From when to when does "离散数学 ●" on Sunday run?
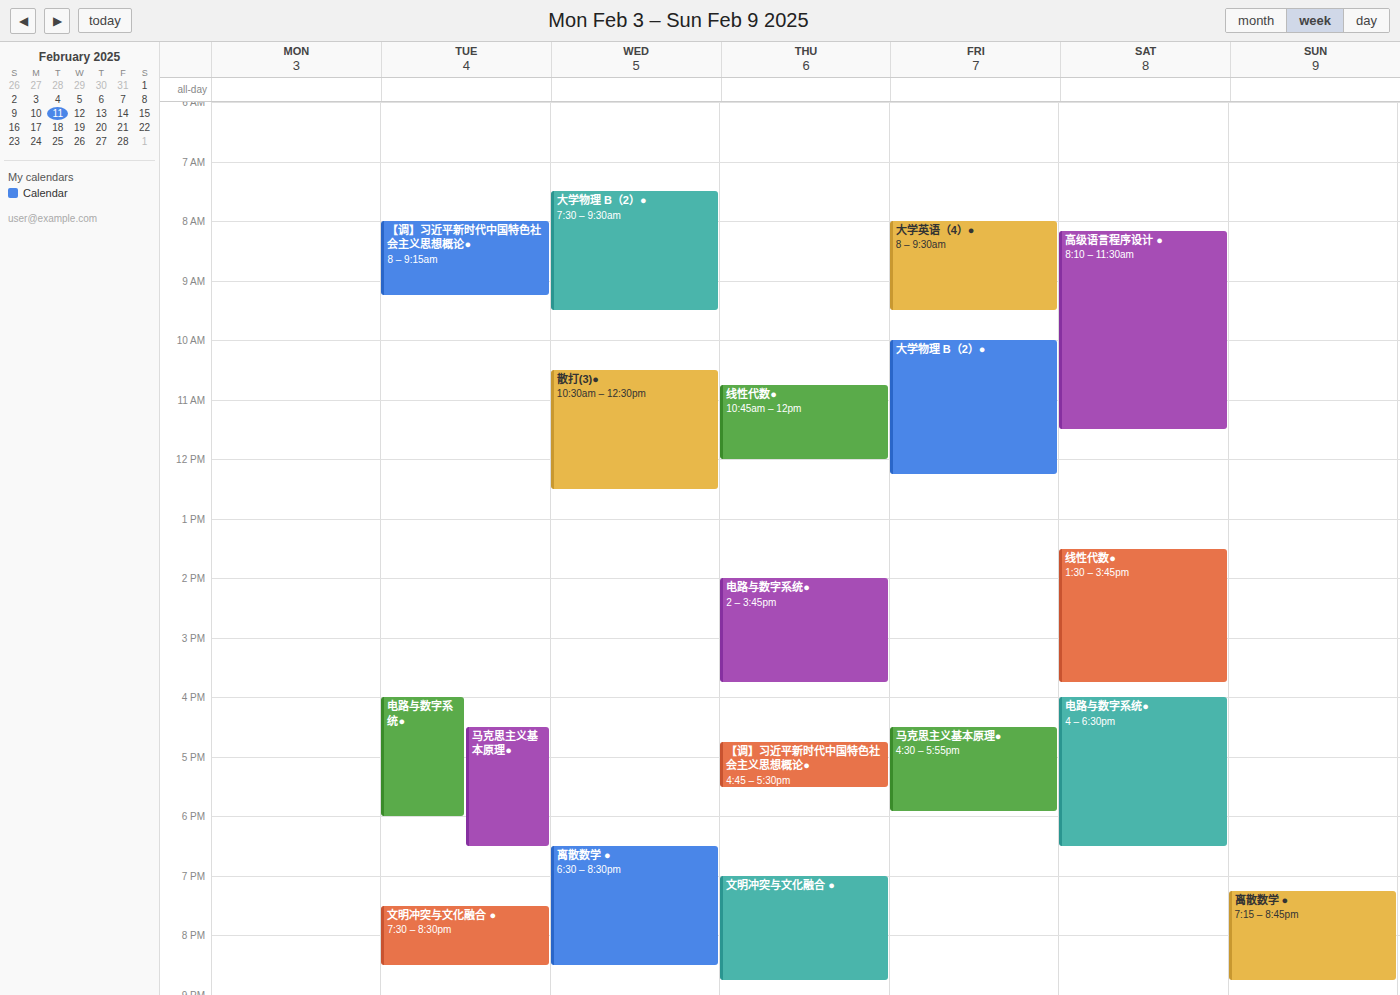
7:15 PM to 8:45 PM